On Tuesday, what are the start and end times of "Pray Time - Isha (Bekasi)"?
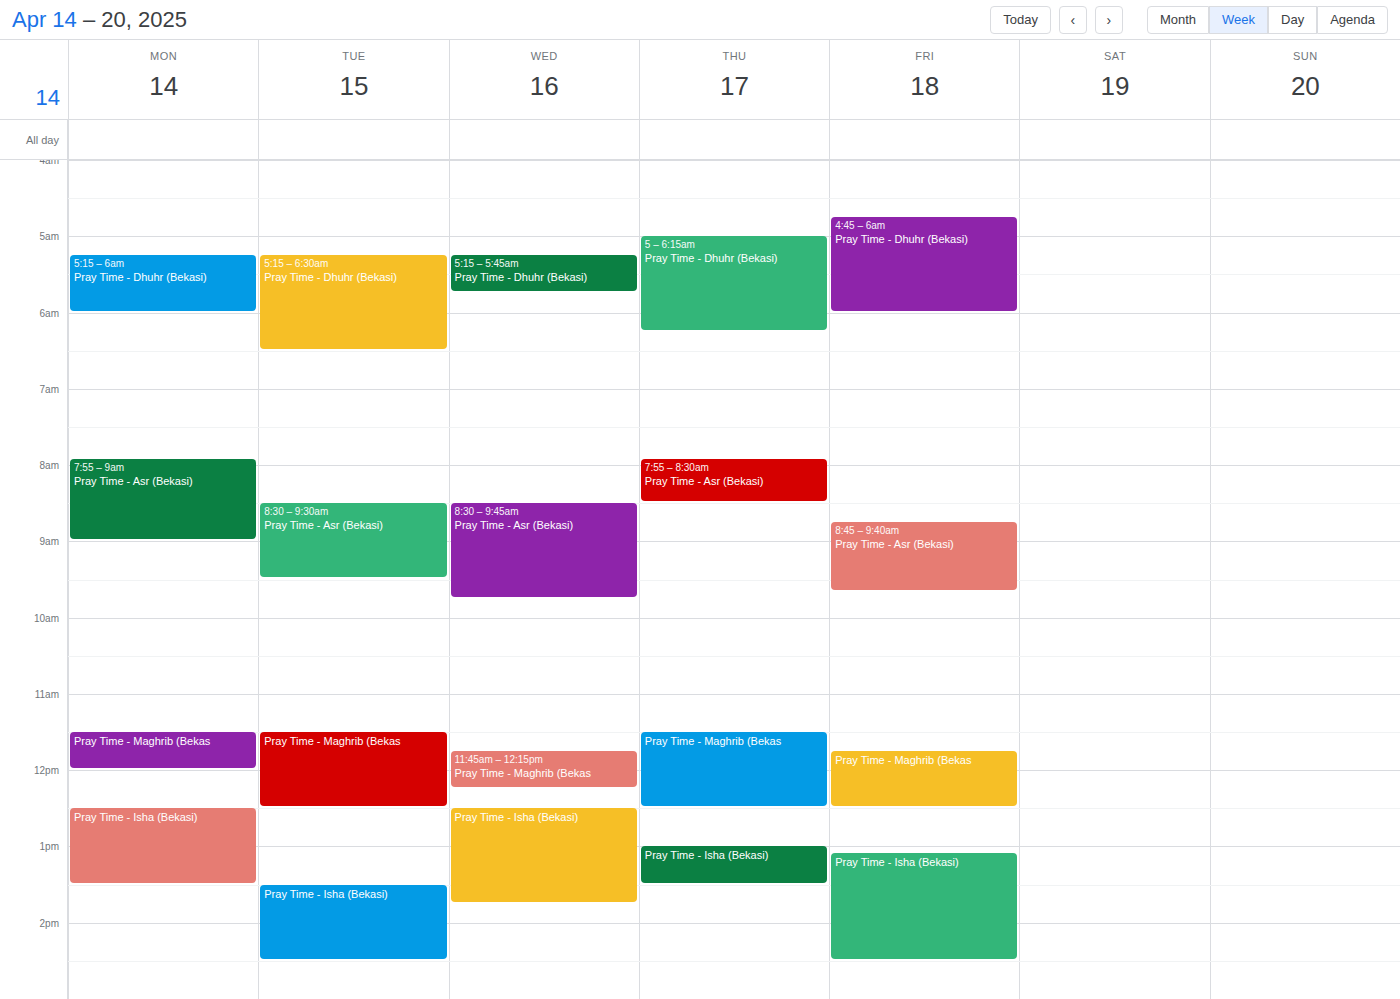
1:30 PM to 2:30 PM